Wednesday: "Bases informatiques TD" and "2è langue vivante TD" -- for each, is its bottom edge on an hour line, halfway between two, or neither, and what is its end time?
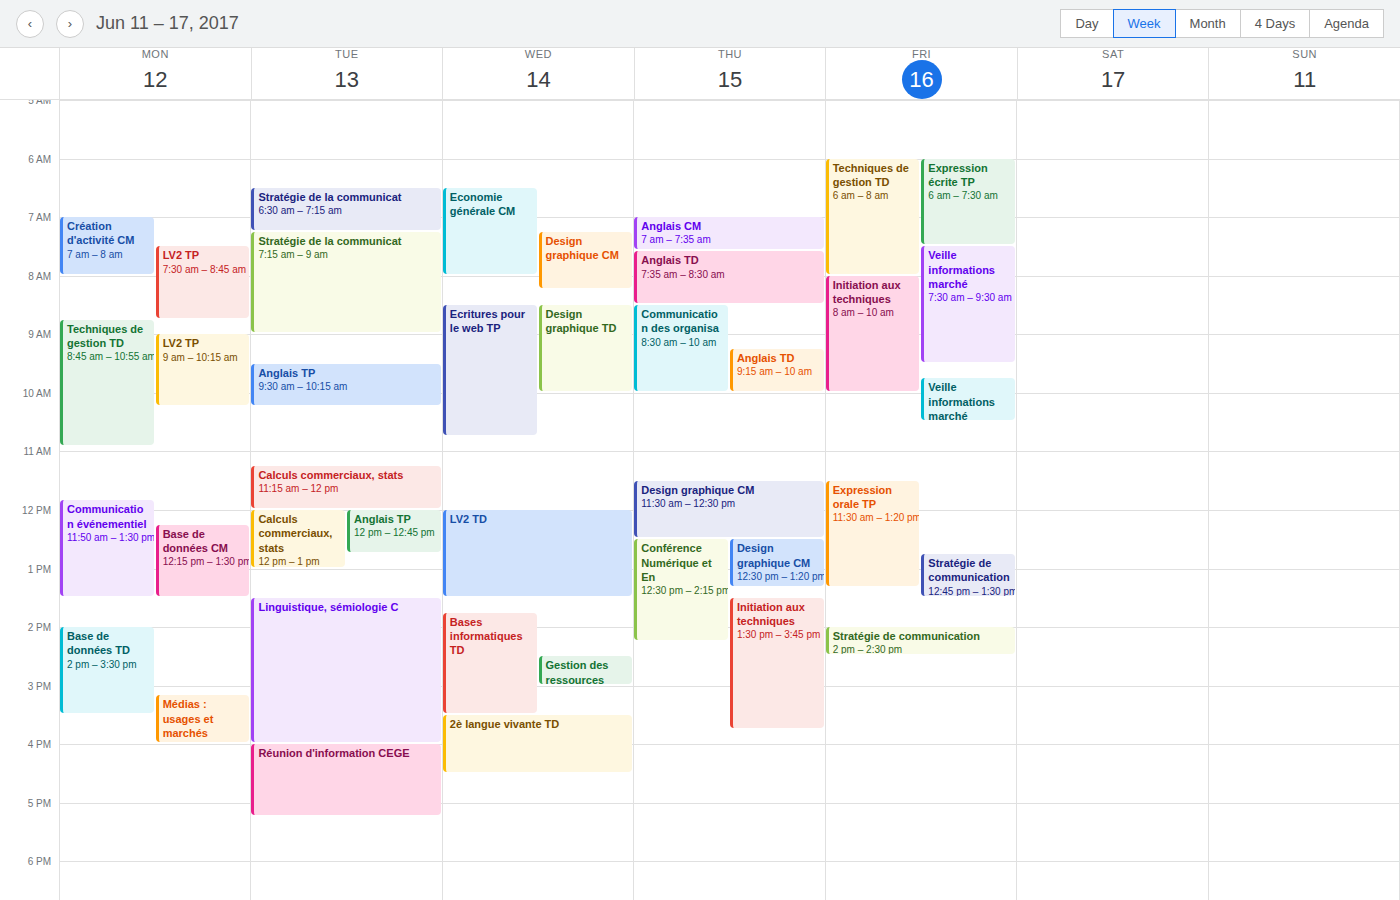
"Bases informatiques TD": 3:30 PM, halfway between the 3 PM and 4 PM lines. "2è langue vivante TD": 4:30 PM, halfway between the 4 PM and 5 PM lines.